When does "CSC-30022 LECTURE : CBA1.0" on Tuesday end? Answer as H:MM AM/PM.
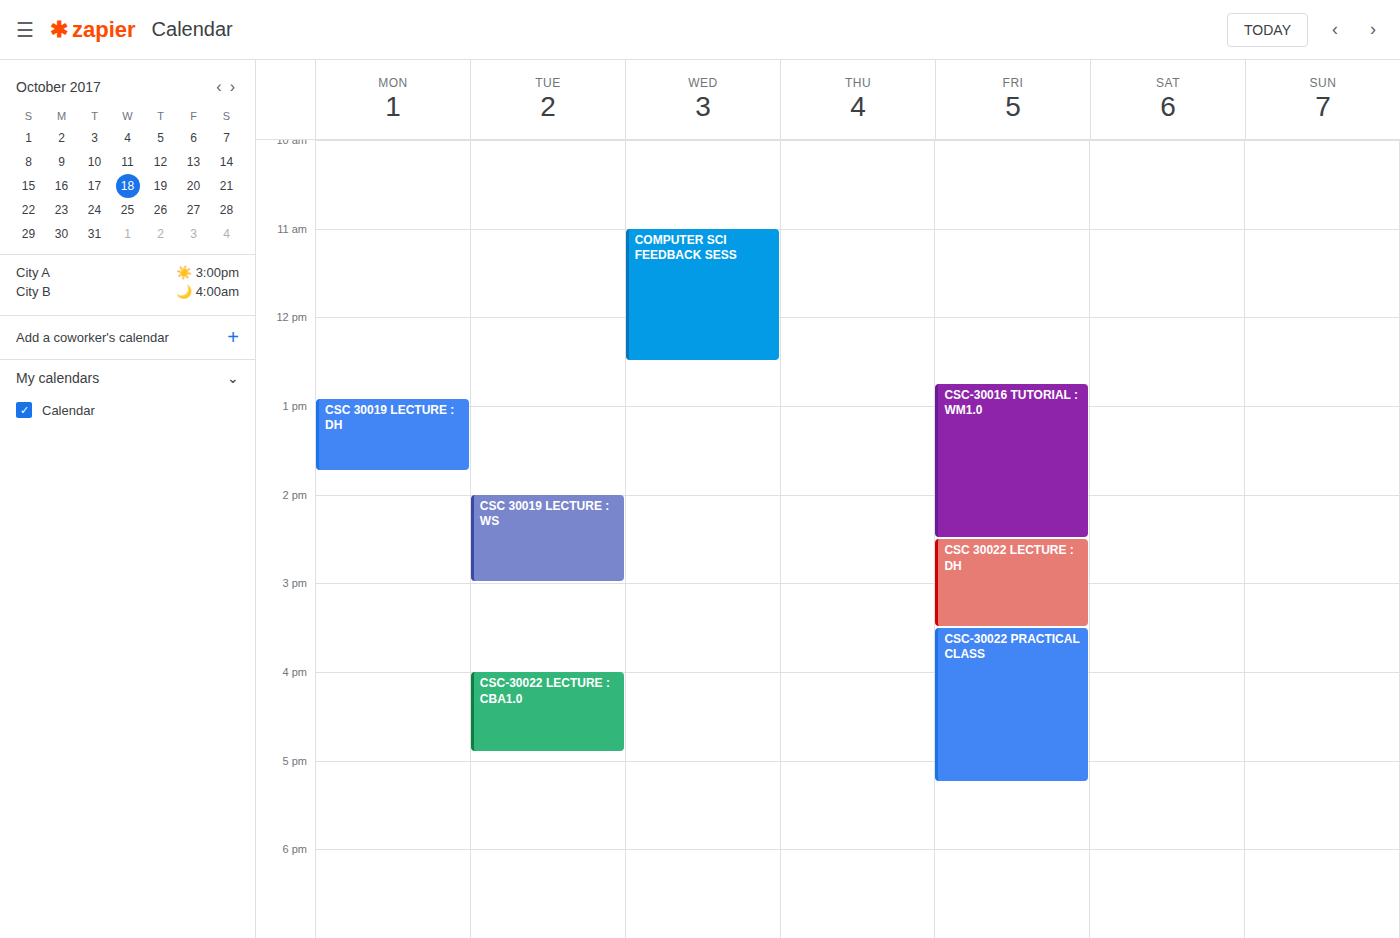
4:55 PM